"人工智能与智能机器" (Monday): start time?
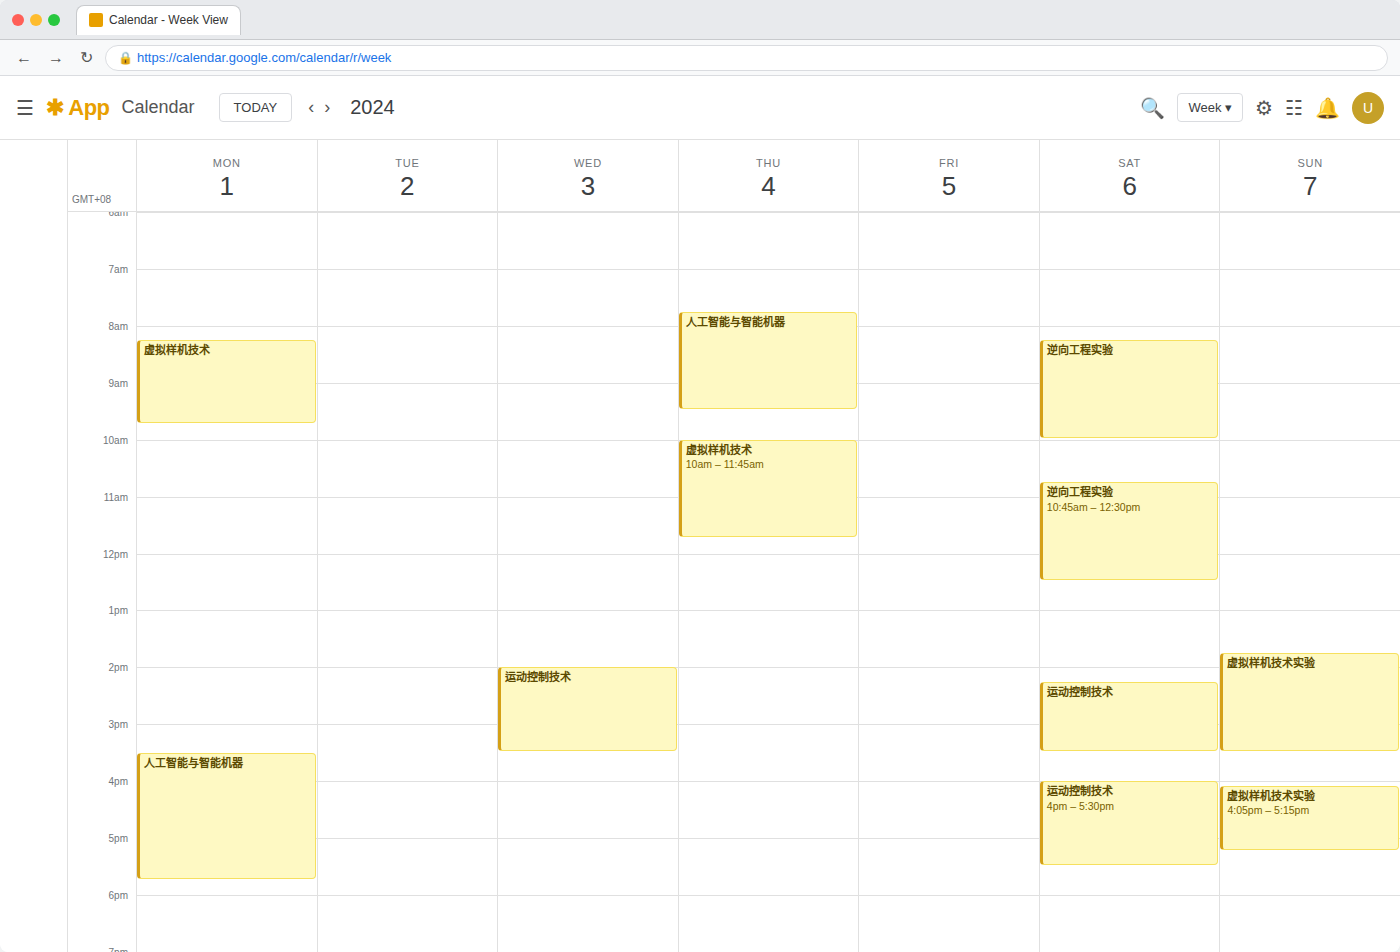
3:30 PM